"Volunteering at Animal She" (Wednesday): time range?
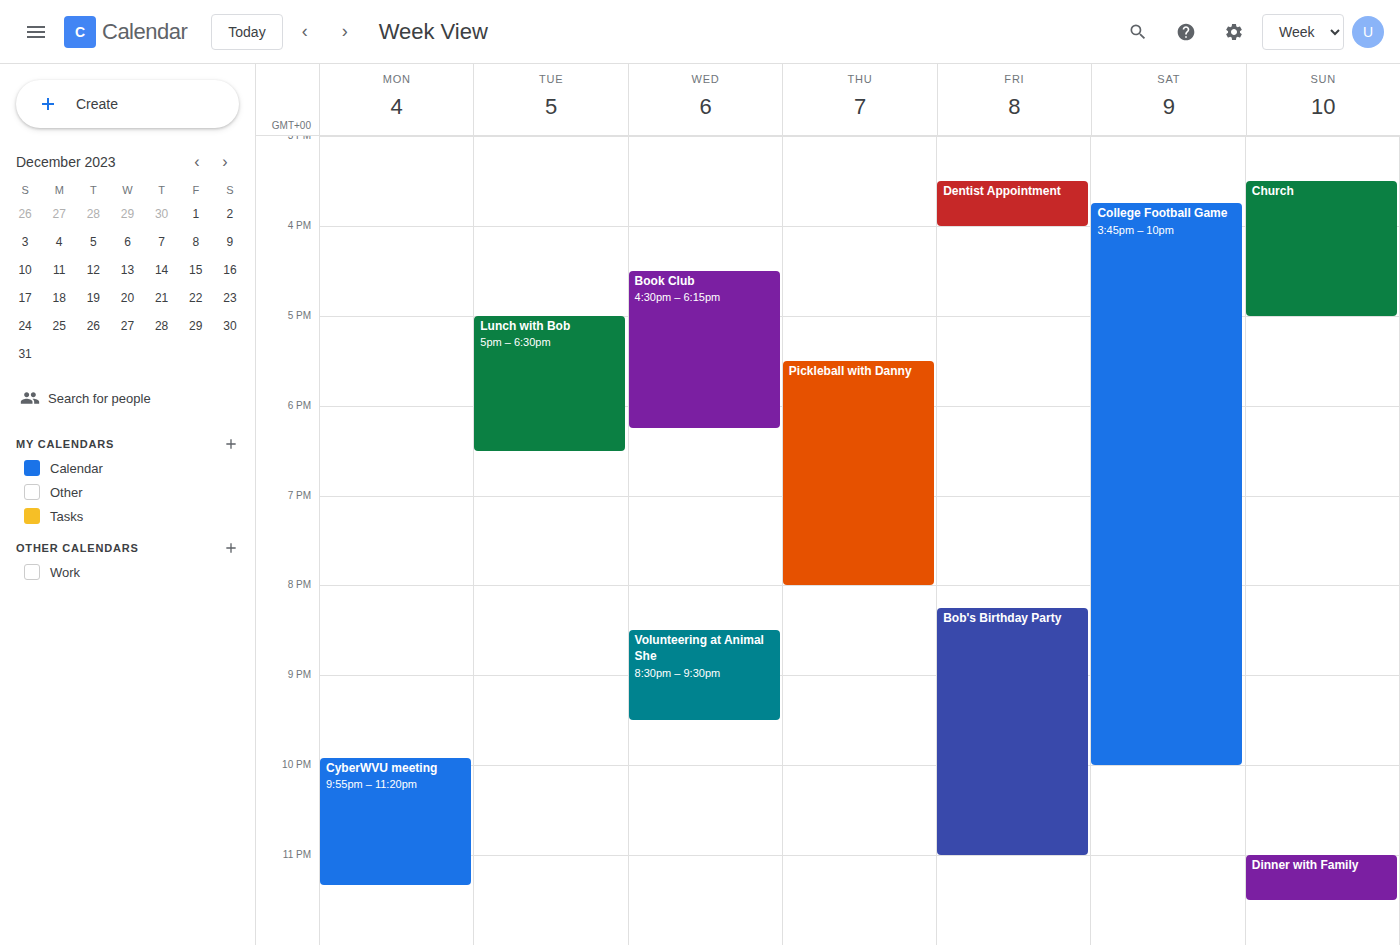
8:30 PM to 9:30 PM